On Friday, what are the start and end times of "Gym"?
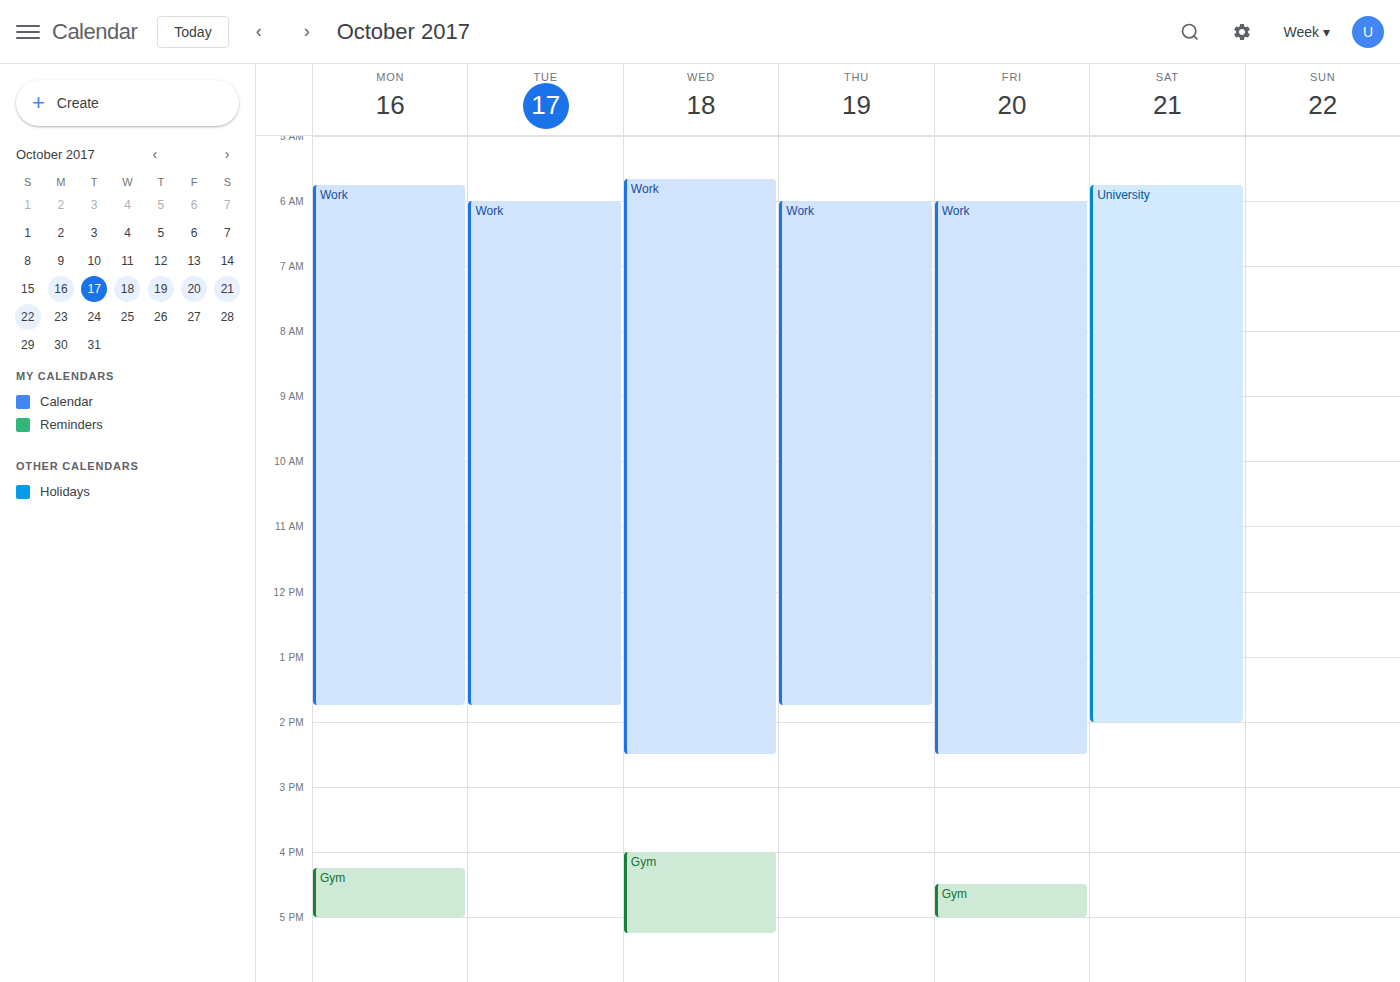
4:30 PM to 5:00 PM